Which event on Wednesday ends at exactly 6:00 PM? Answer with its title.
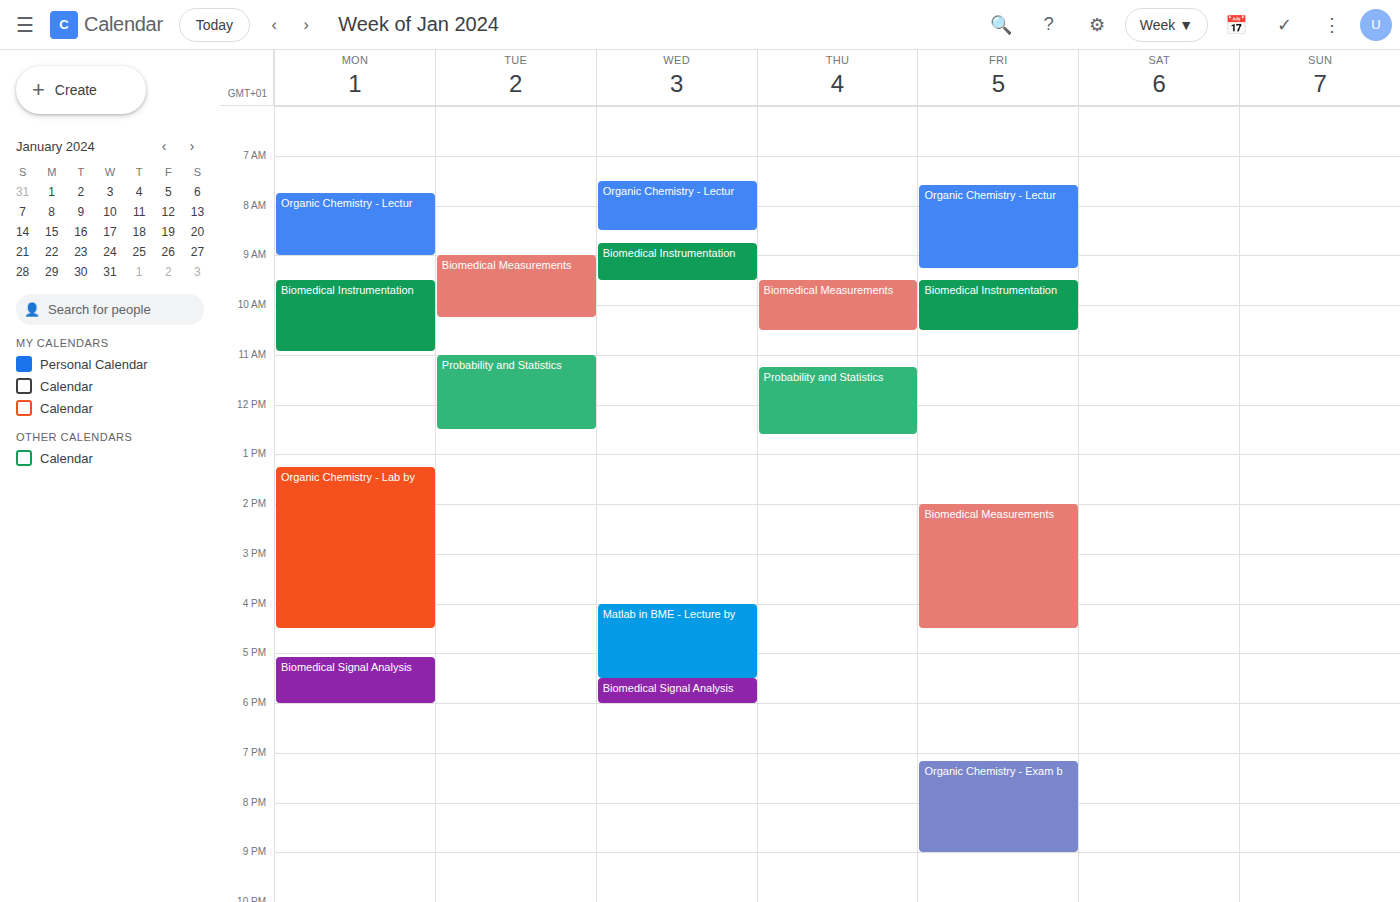
"Biomedical Signal Analysis"